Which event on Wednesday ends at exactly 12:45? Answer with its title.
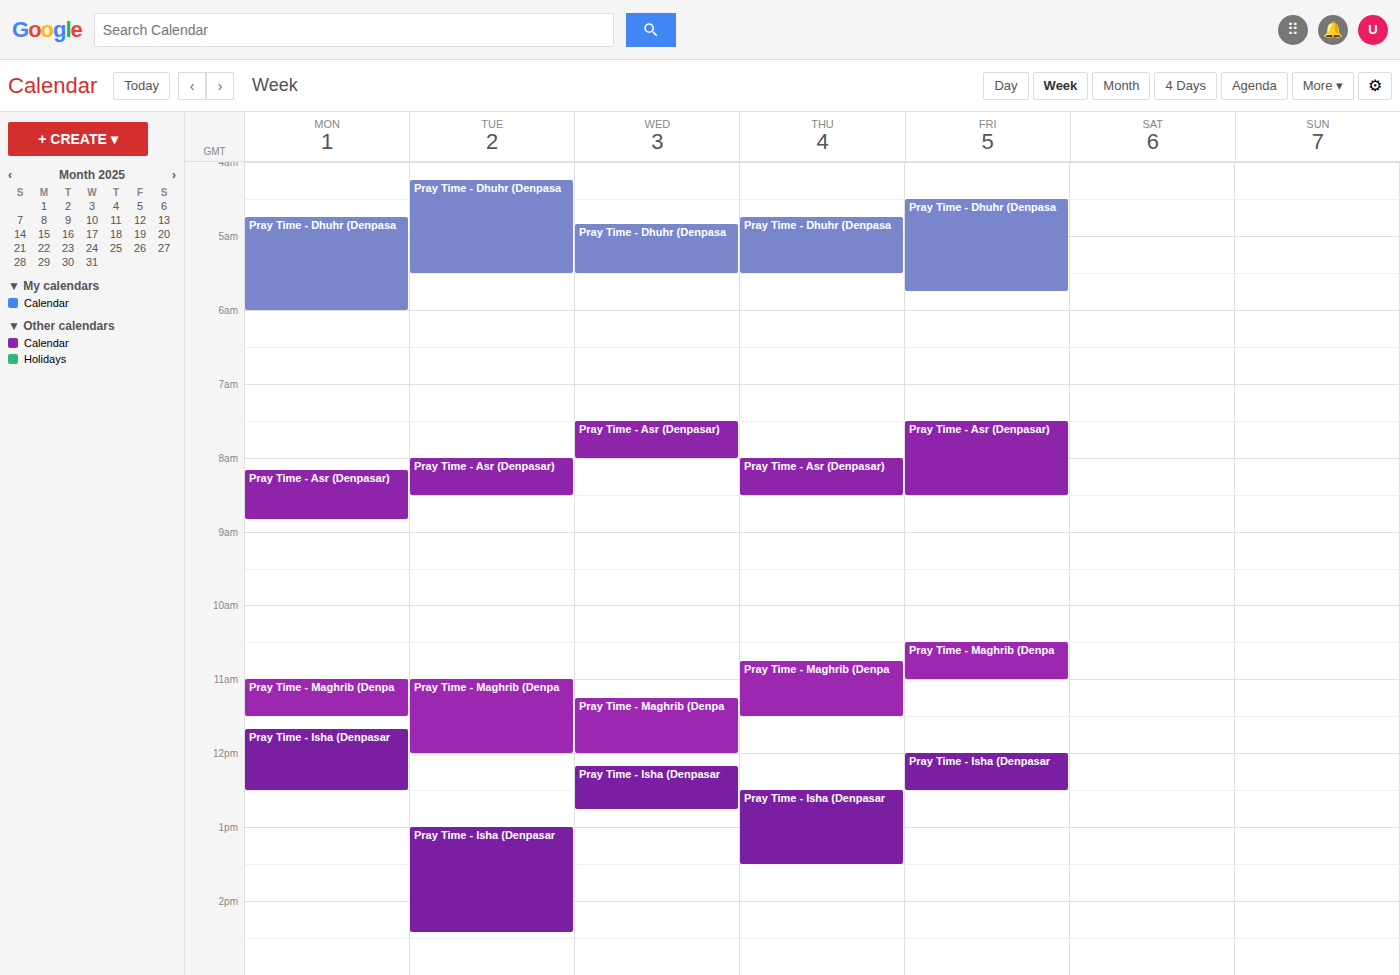
"Pray Time - Isha (Denpasar"